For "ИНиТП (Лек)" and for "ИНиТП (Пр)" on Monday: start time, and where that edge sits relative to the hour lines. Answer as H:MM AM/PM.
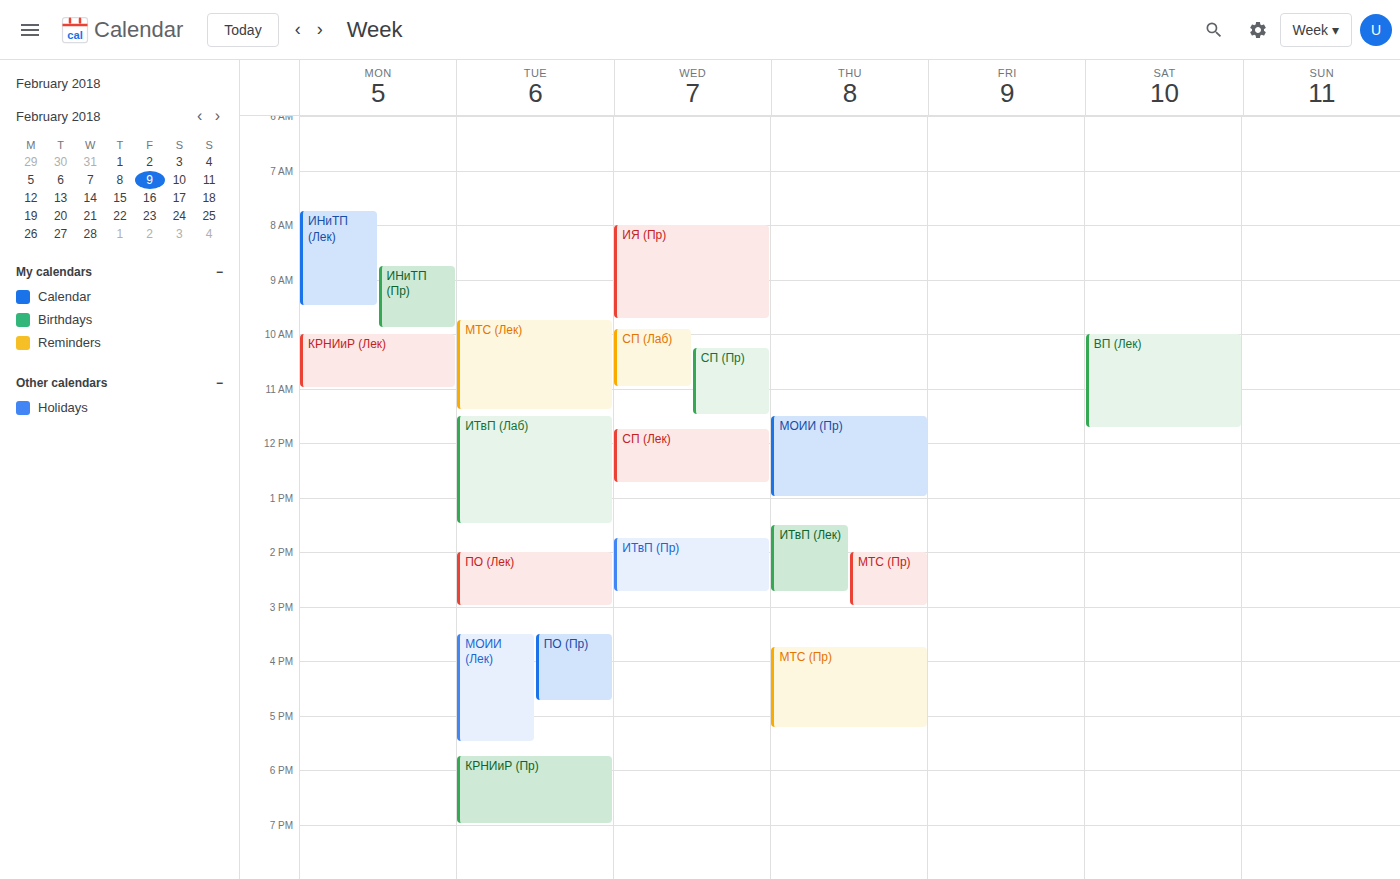
"ИНиТП (Лек)": 7:45 AM, neither: three quarters of the way from the 7 AM line to the 8 AM line. "ИНиТП (Пр)": 8:45 AM, neither: three quarters of the way from the 8 AM line to the 9 AM line.